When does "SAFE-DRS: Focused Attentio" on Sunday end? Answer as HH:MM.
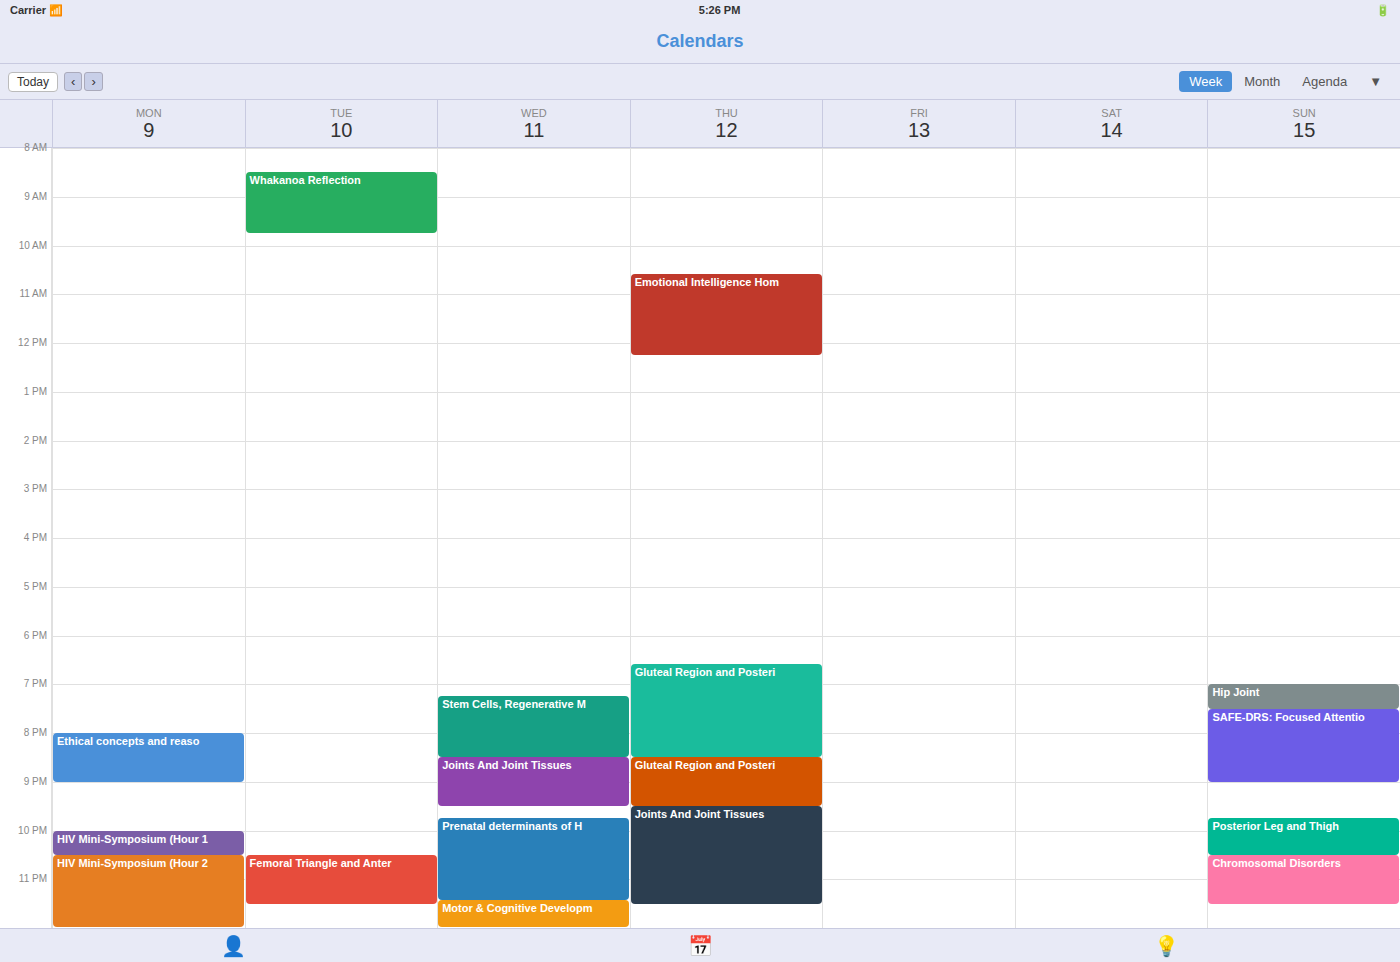
21:00